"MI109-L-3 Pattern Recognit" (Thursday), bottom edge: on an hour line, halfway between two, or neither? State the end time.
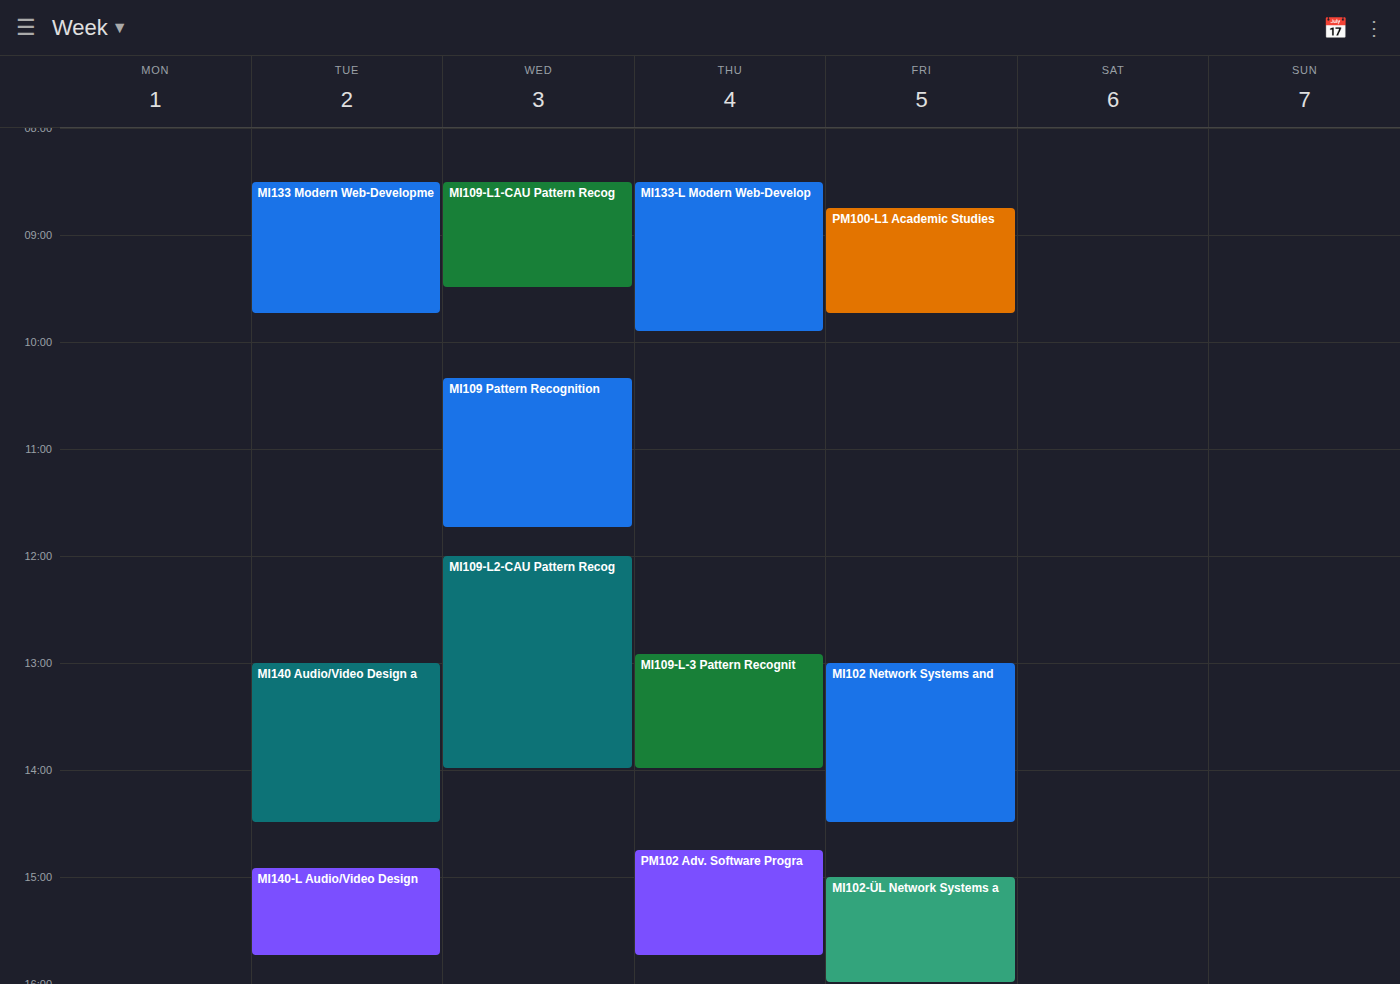
2:00 PM -- exactly on the 2 PM line.